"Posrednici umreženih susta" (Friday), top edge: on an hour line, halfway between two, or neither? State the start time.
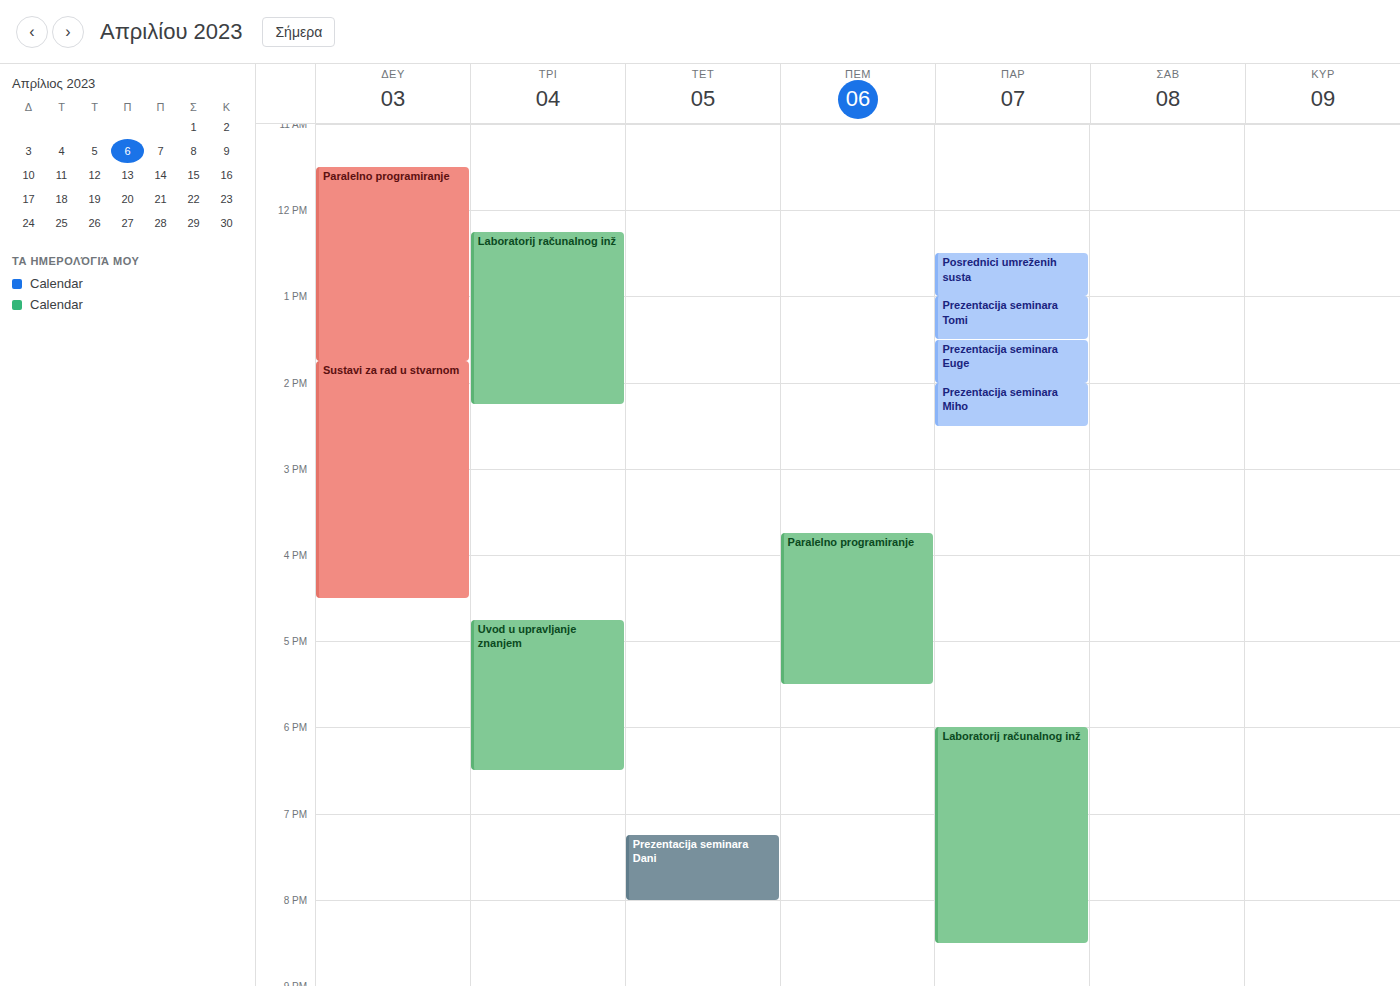
12:30 PM -- halfway between the 12 PM and 1 PM lines.